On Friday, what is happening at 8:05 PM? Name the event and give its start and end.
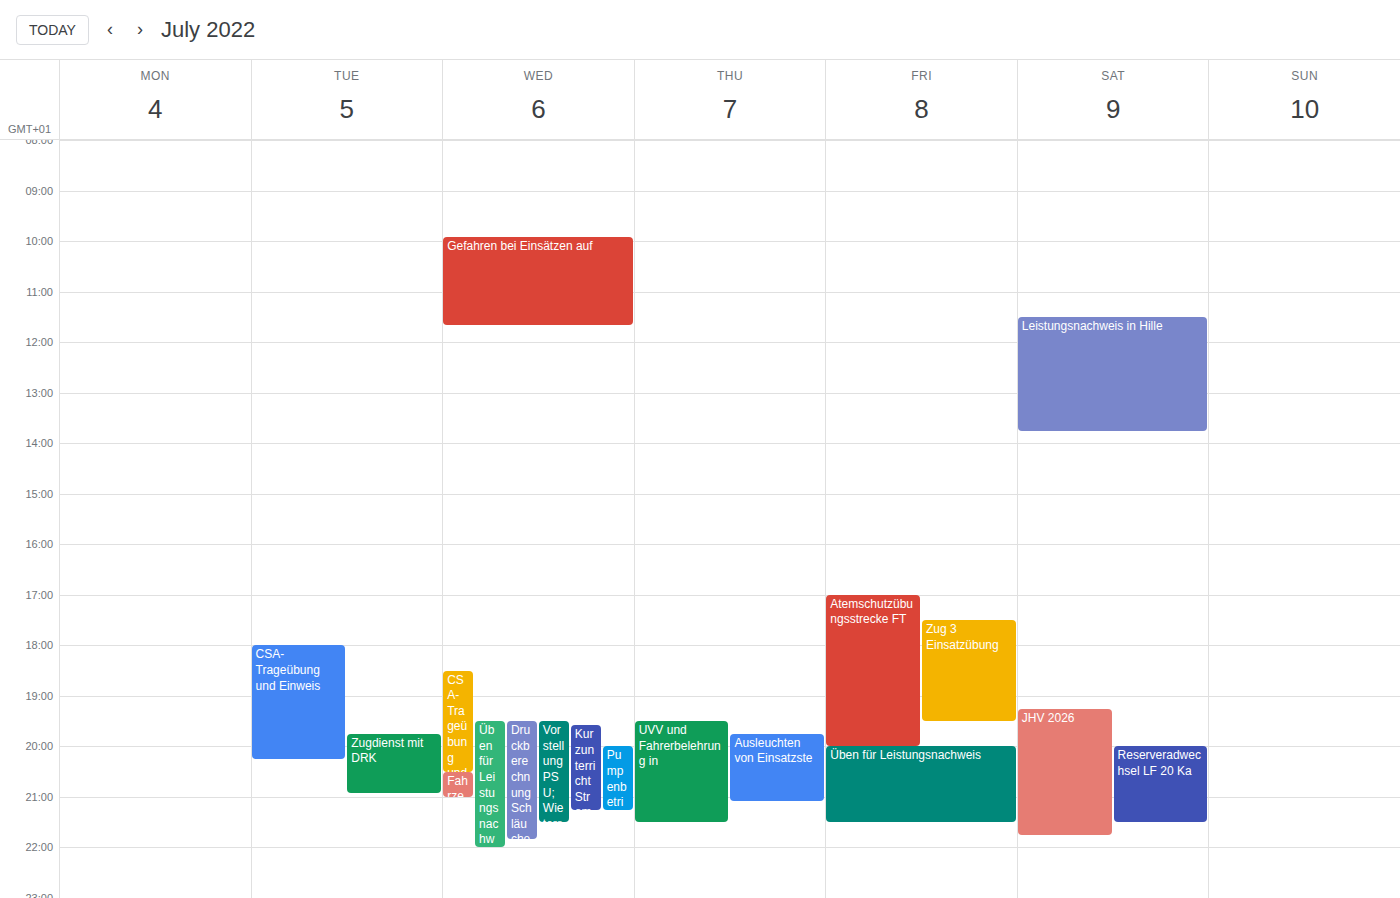
"Üben für Leistungsnachweis", 8:00 PM to 9:30 PM